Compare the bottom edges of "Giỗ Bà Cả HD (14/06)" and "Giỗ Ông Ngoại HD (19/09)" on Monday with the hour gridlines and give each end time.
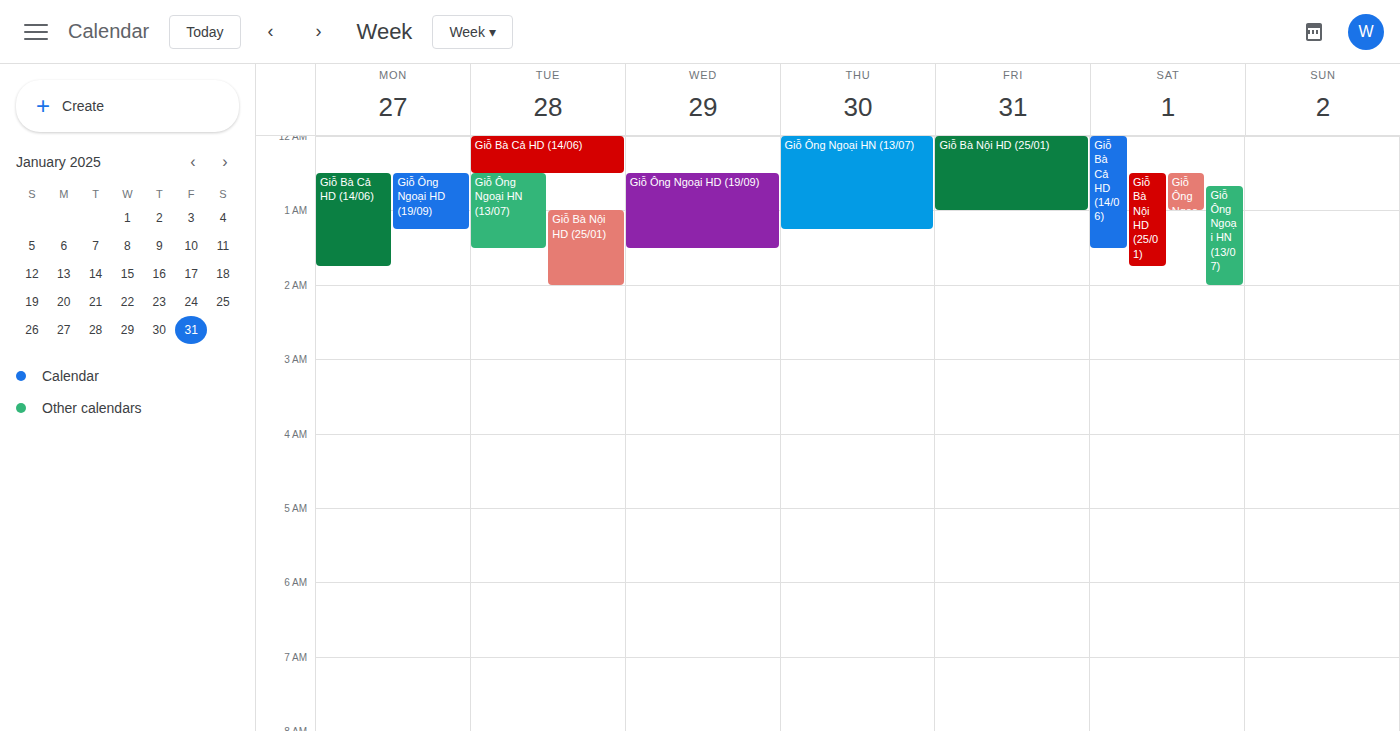
"Giỗ Bà Cả HD (14/06)": 1:45 AM, neither: three quarters of the way from the 1 AM line to the 2 AM line. "Giỗ Ông Ngoại HD (19/09)": 1:15 AM, neither: a quarter of the way from the 1 AM line to the 2 AM line.